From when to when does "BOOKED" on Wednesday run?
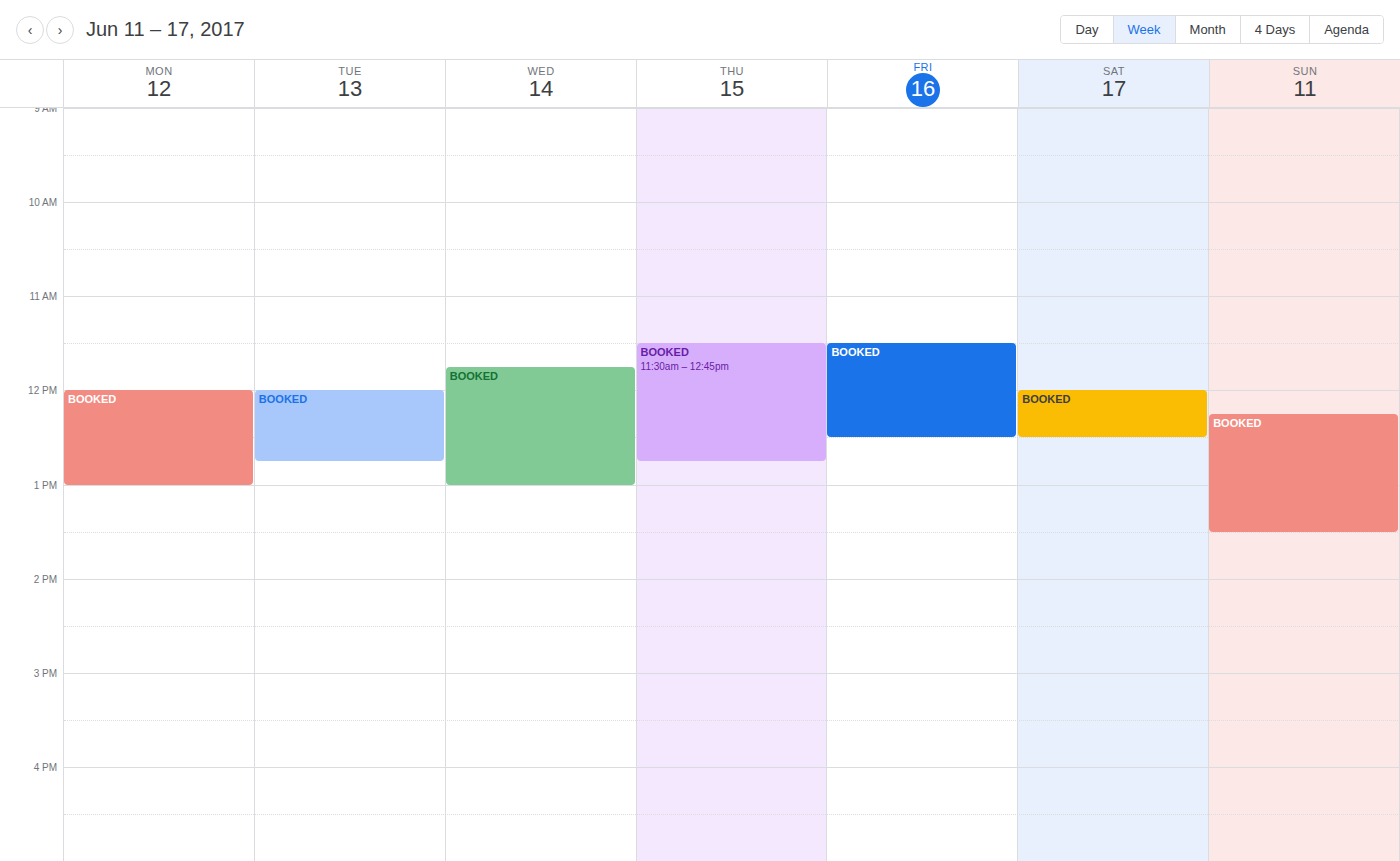
11:45 AM to 1:00 PM